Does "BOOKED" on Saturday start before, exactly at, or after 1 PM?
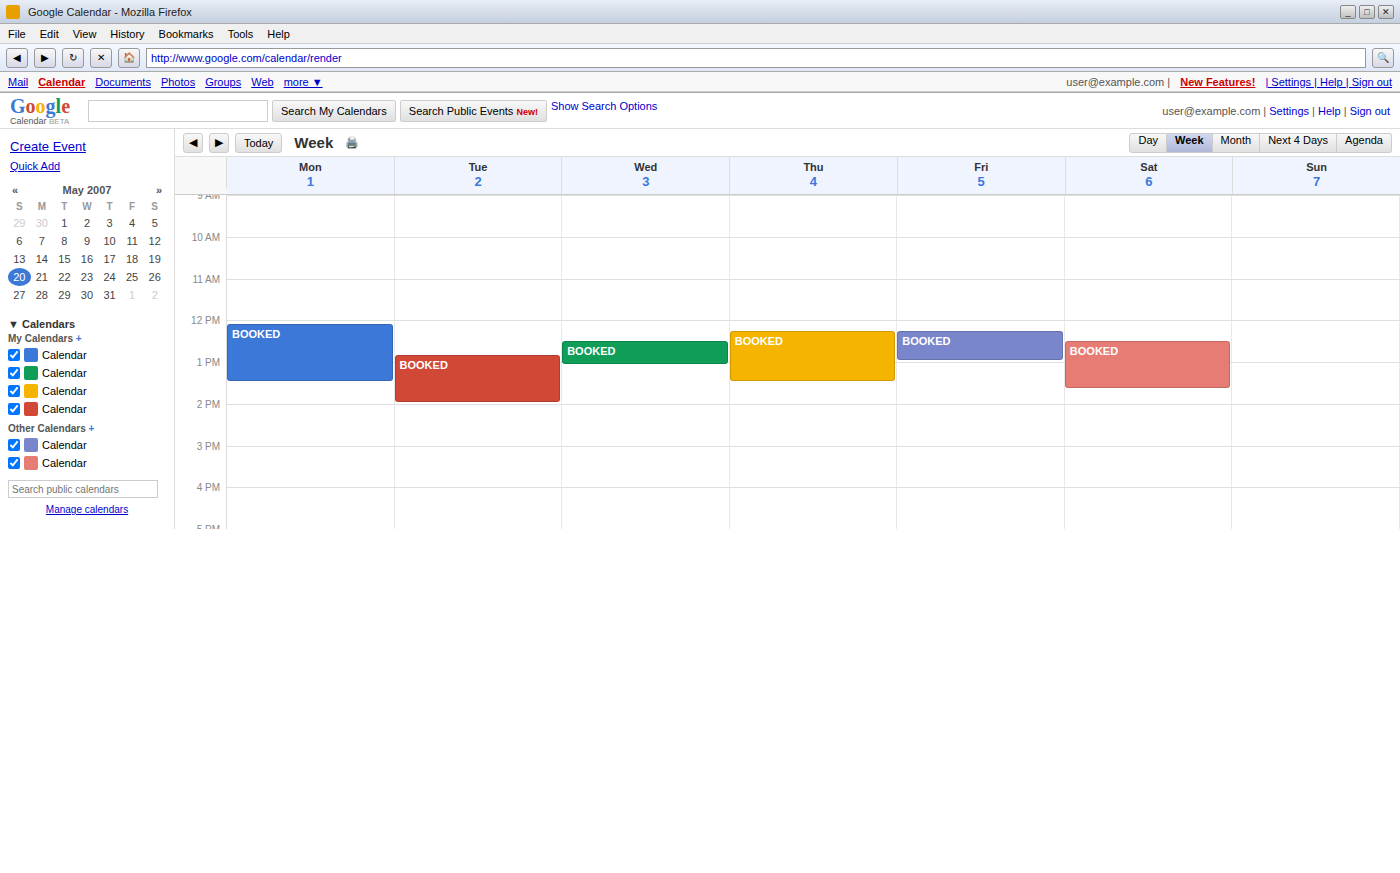
12:30 PM -- before 1 PM, 30 minutes above the 1 PM line.